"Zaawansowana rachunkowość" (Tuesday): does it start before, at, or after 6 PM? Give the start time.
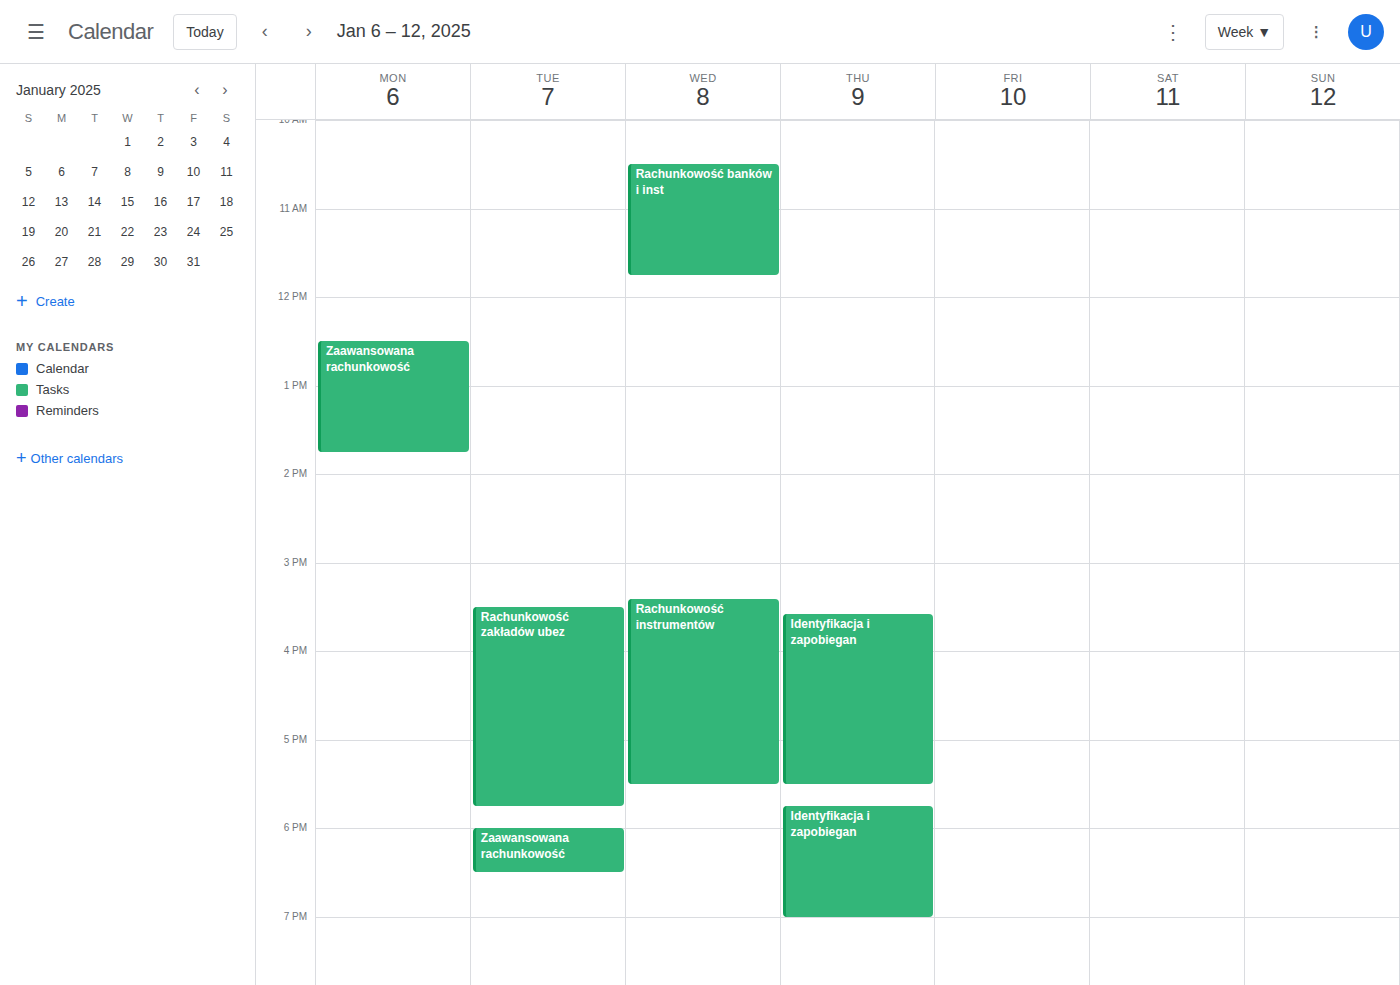
6:00 PM -- exactly at 6 PM, on the 6 PM line.